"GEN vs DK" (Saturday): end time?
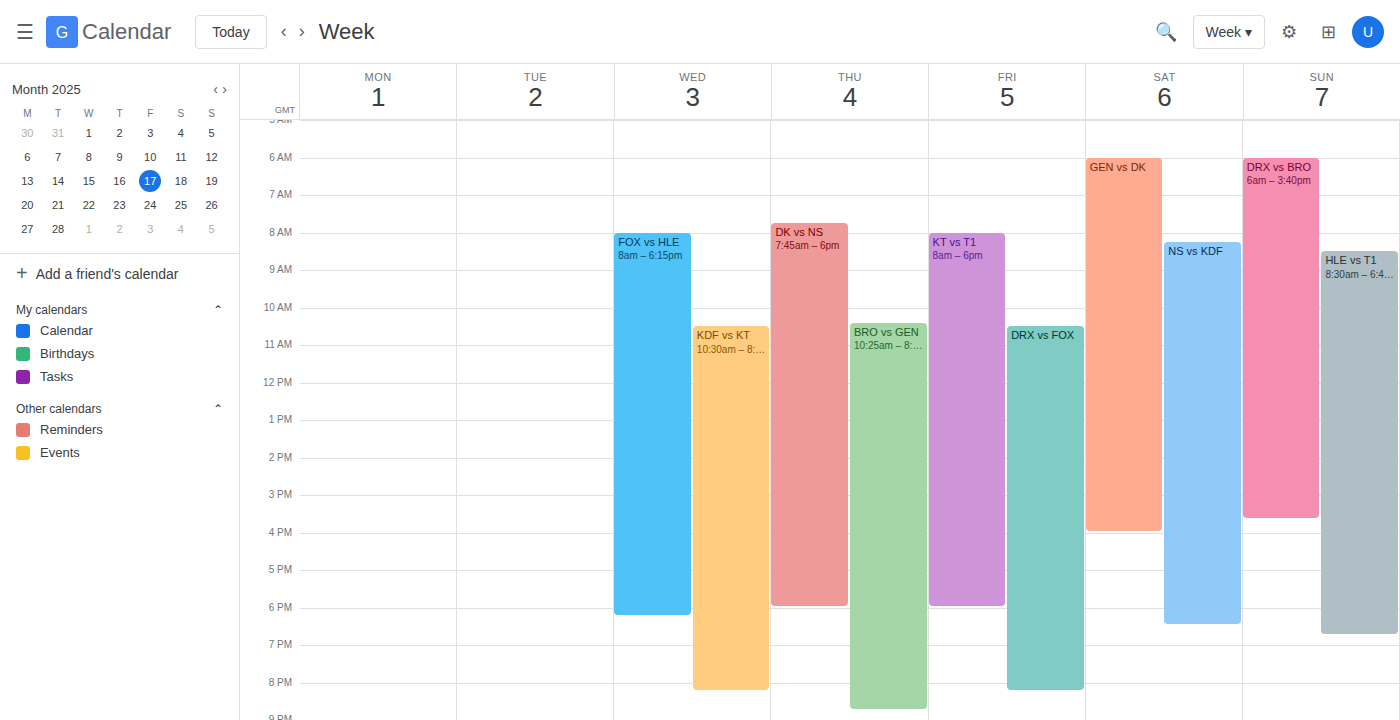
4:00 PM